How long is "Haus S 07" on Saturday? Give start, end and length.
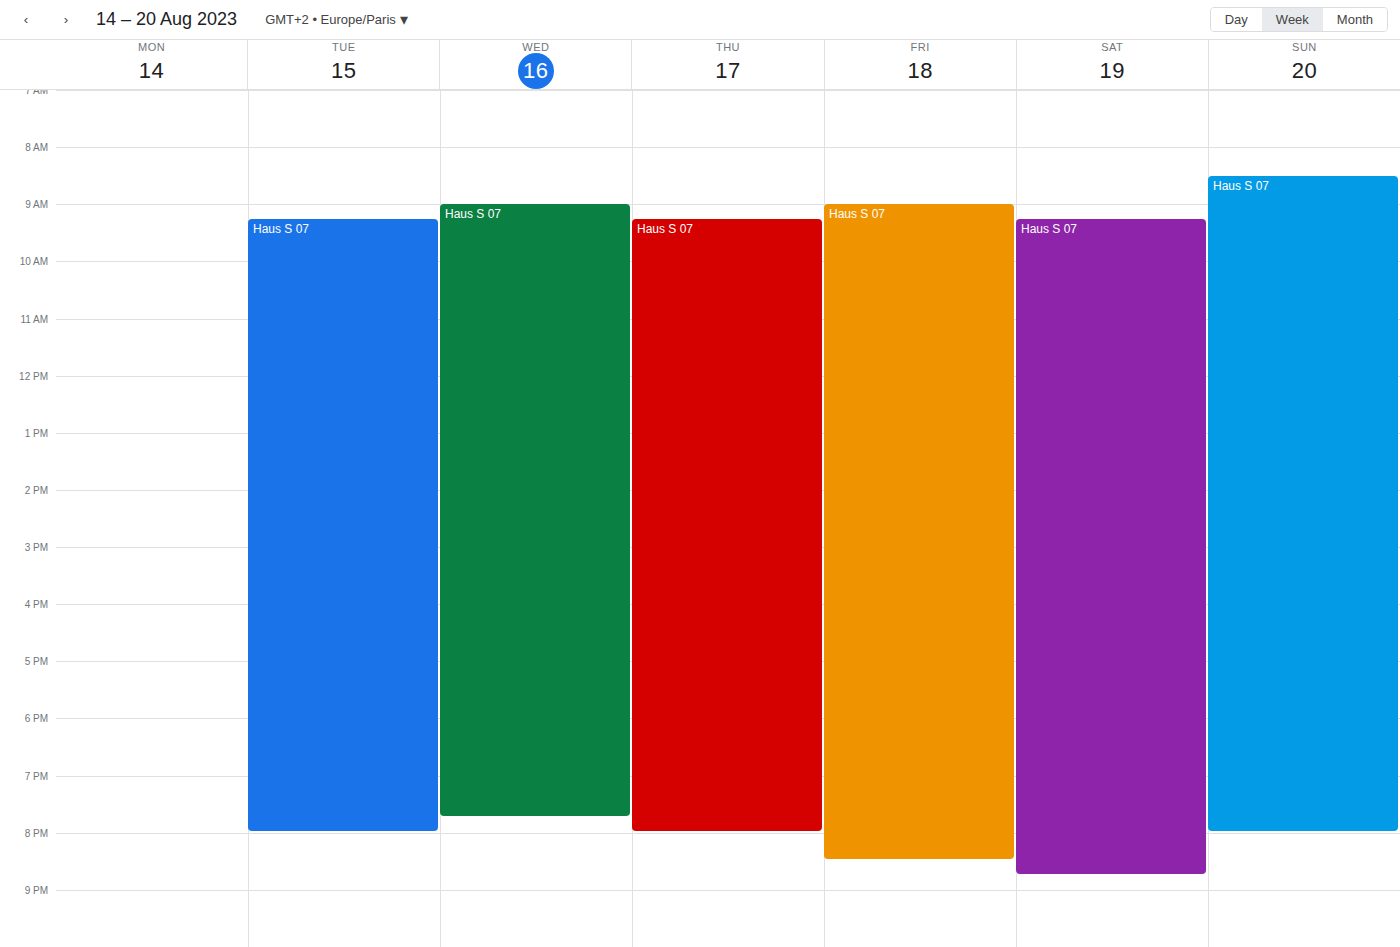
9:15 AM to 8:45 PM, 11 hours 30 minutes